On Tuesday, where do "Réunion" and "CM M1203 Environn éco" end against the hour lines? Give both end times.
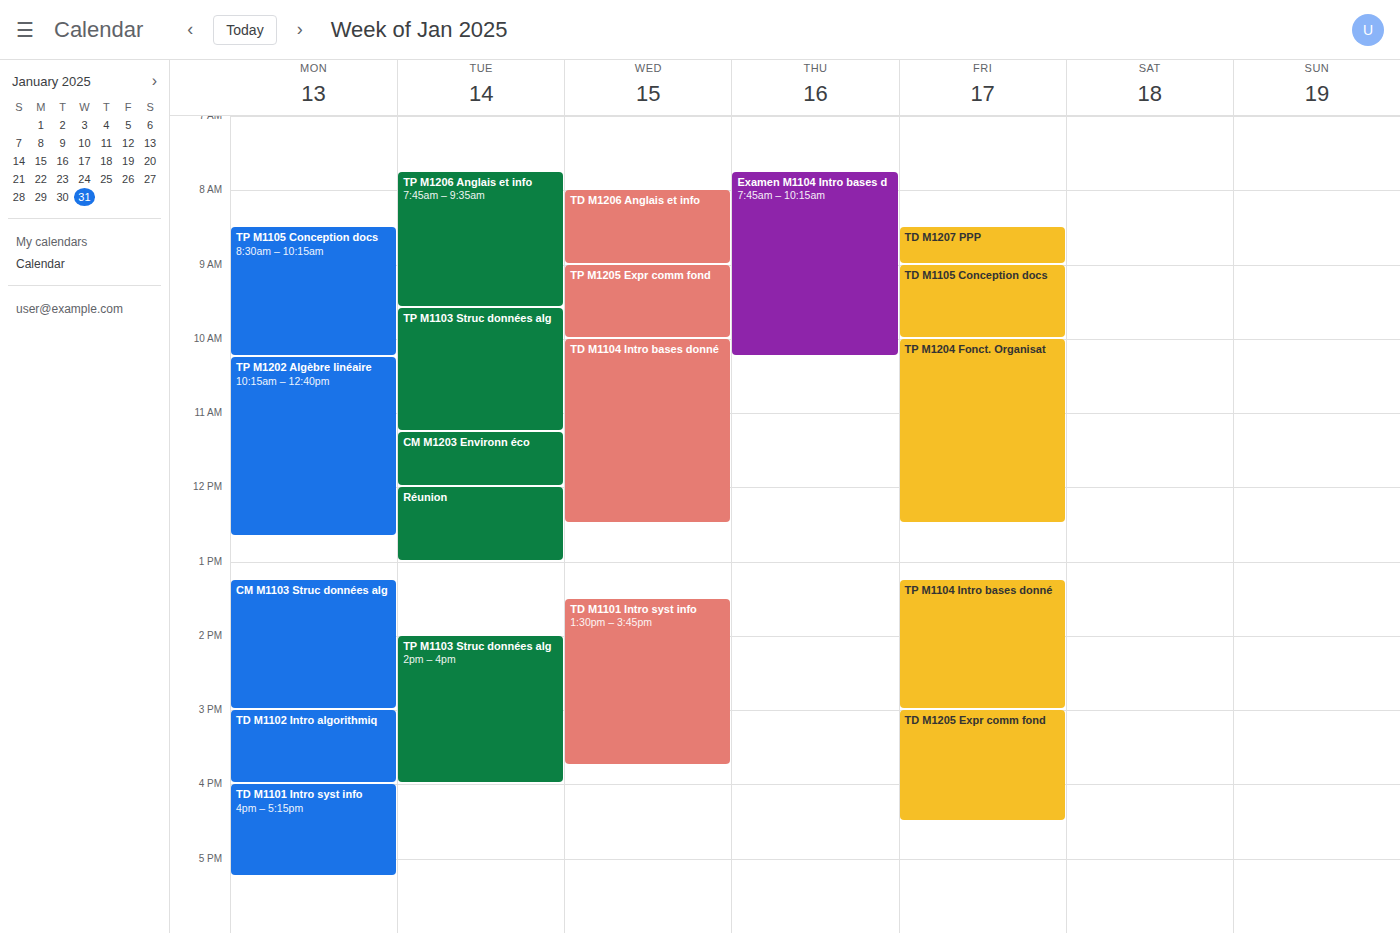
"Réunion": 1:00 PM, exactly on the 1 PM line. "CM M1203 Environn éco": 12:00 PM, exactly on the 12 PM line.